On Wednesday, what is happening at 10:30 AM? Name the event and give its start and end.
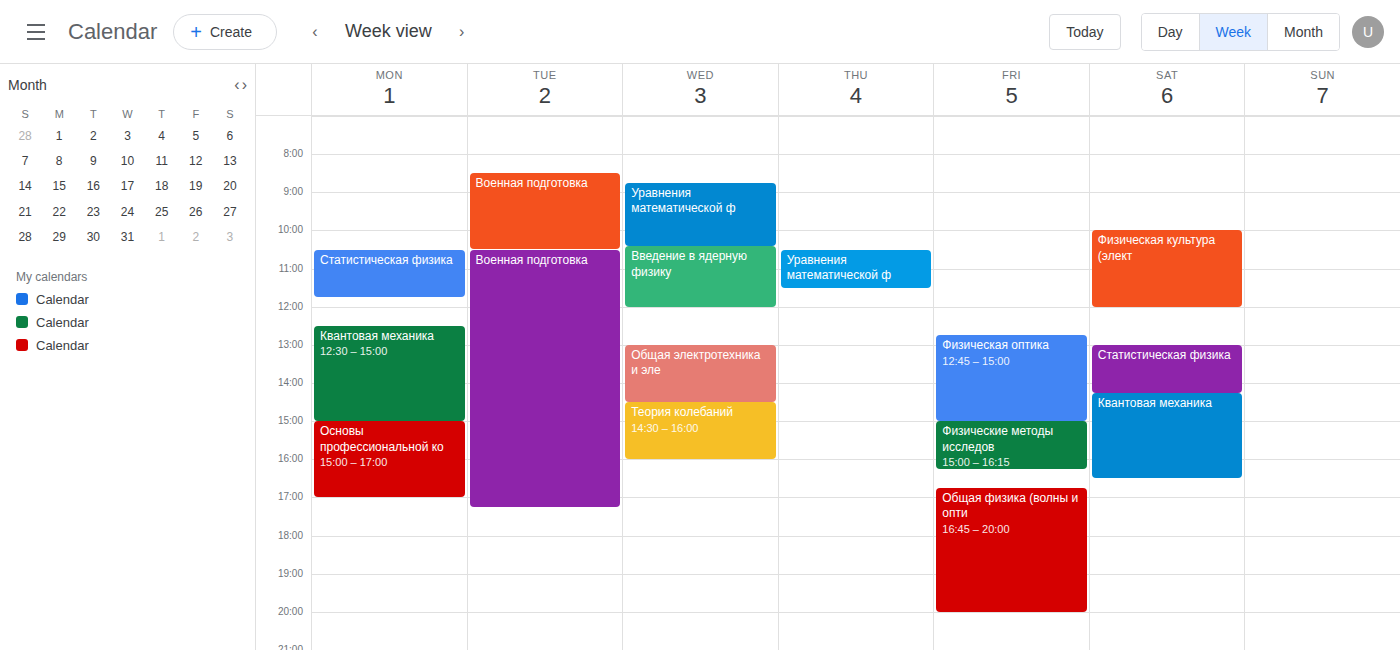
"Введение в ядерную физику", 10:25 AM to 12:00 PM